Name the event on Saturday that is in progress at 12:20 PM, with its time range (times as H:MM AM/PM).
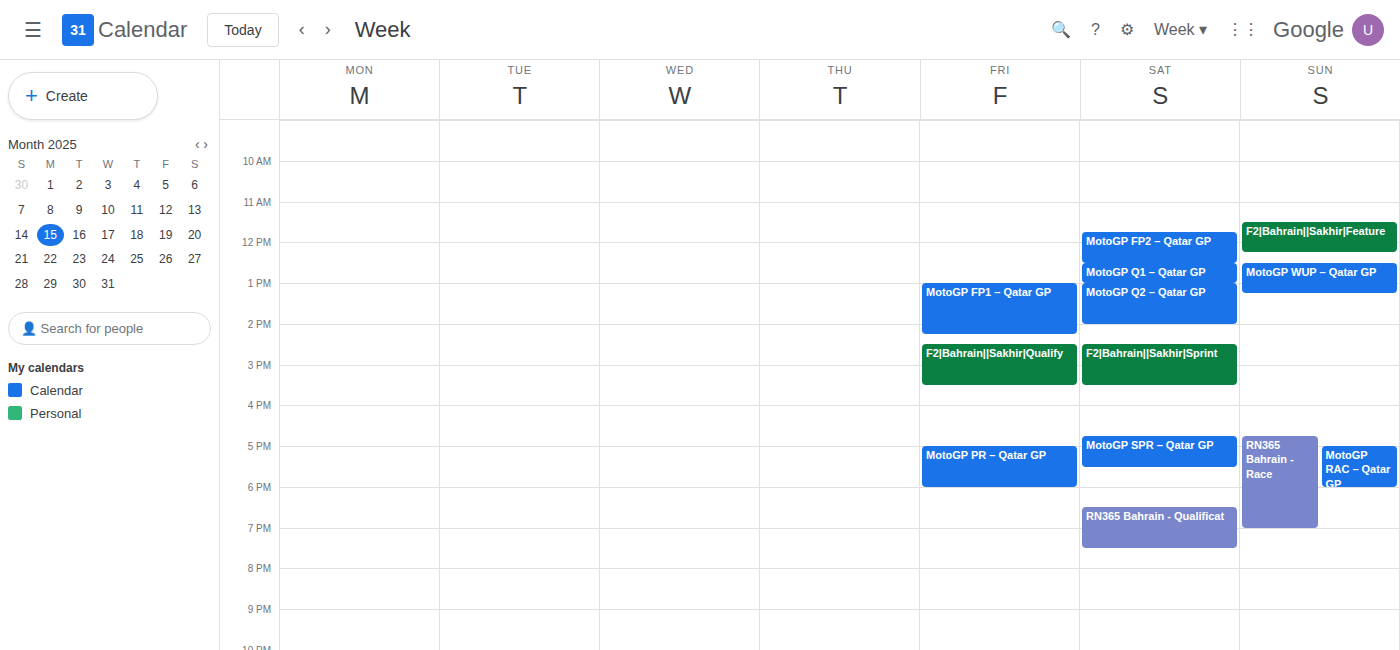
"MotoGP FP2 – Qatar GP", 11:45 AM to 12:30 PM